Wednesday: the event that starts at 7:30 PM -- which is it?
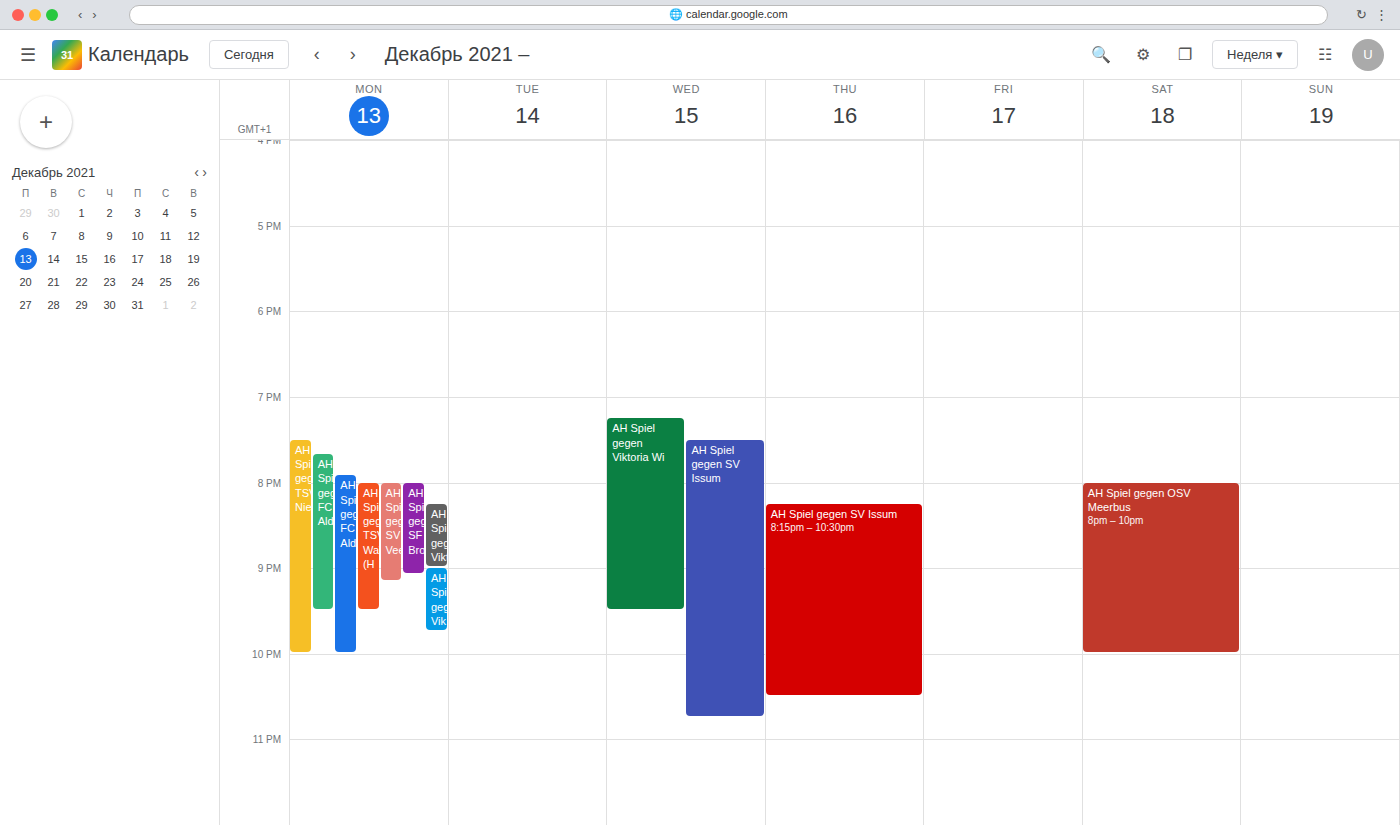
"AH Spiel gegen SV Issum"